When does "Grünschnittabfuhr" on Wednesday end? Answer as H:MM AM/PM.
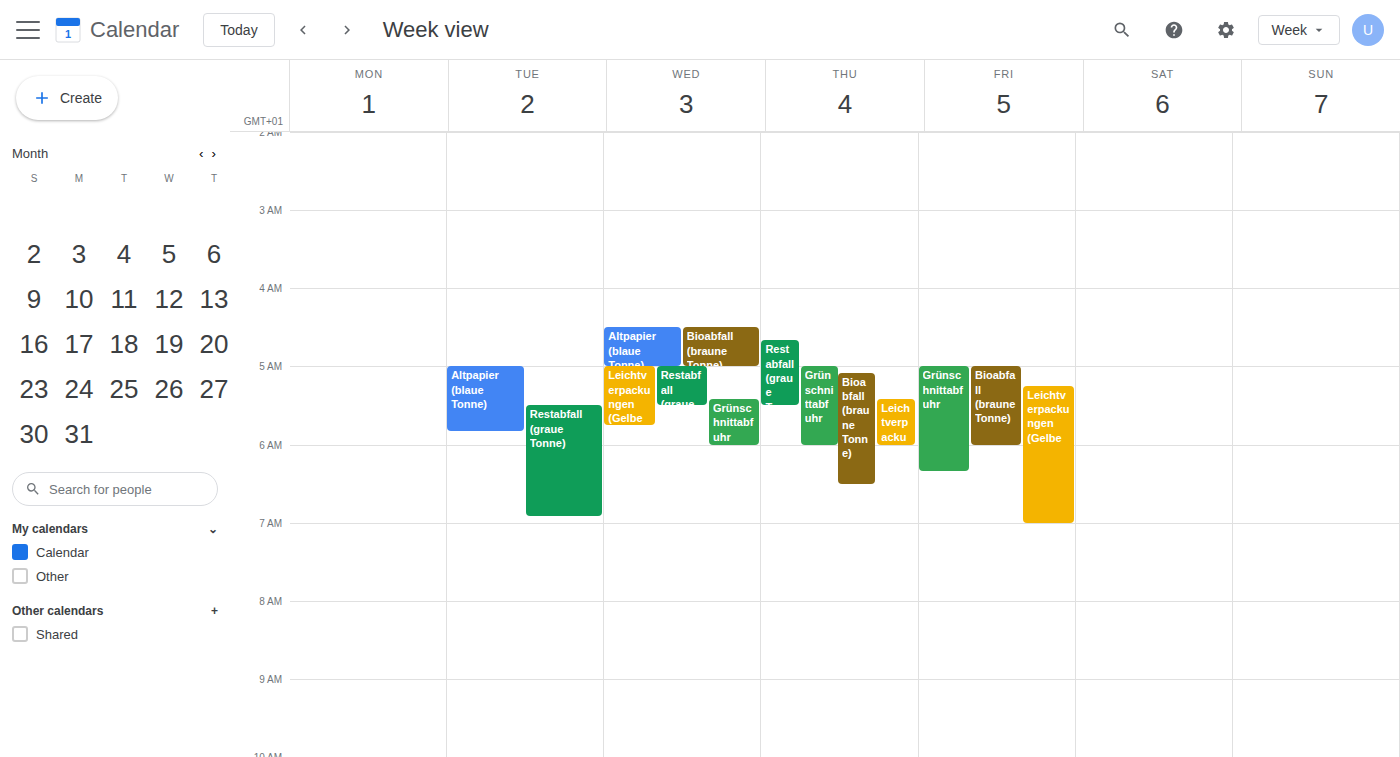
6:00 AM